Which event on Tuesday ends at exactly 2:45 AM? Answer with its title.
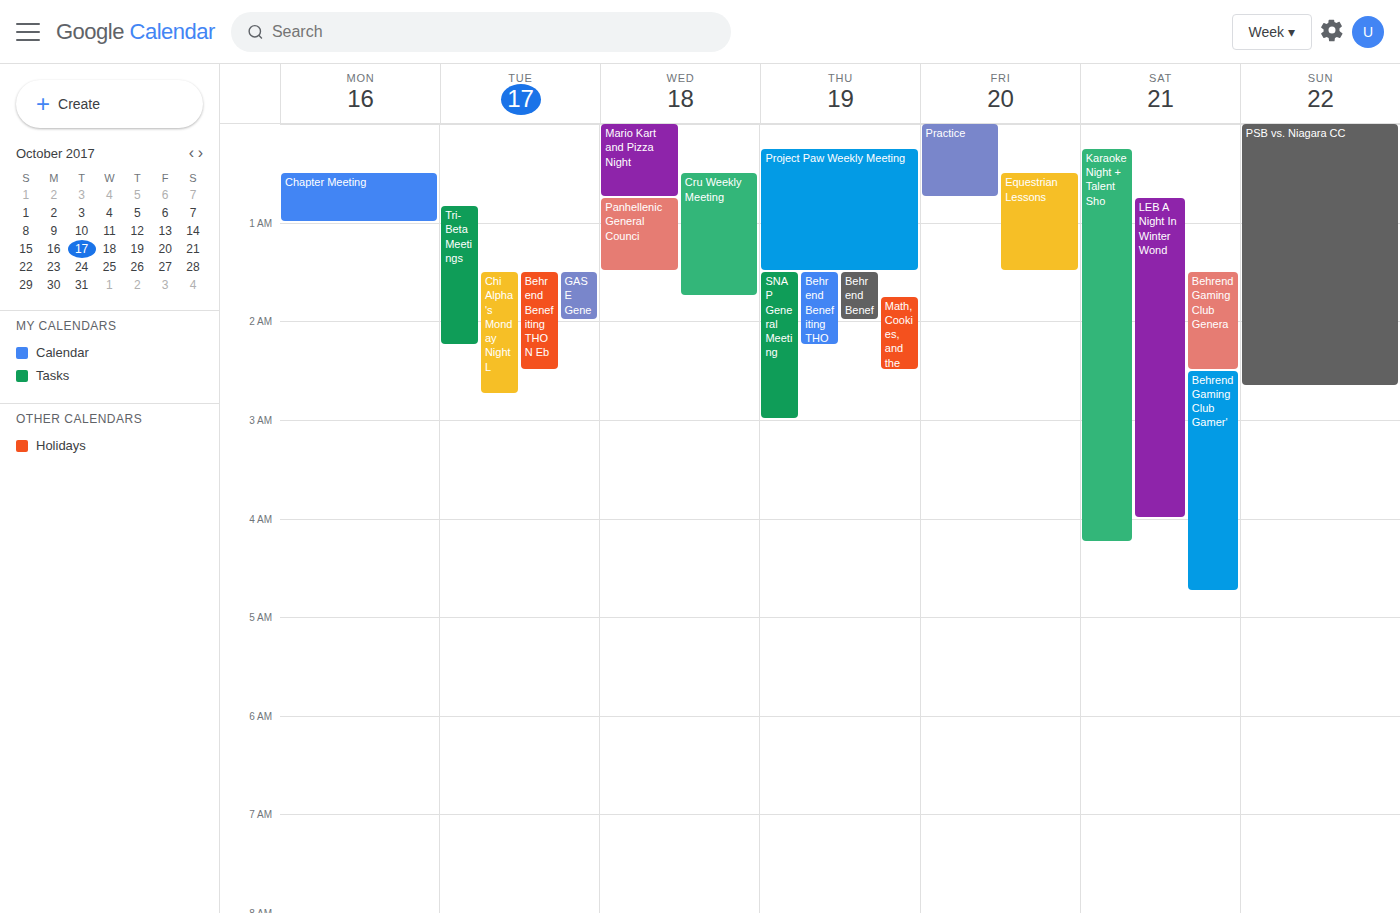
"Chi Alpha's Monday Night L"